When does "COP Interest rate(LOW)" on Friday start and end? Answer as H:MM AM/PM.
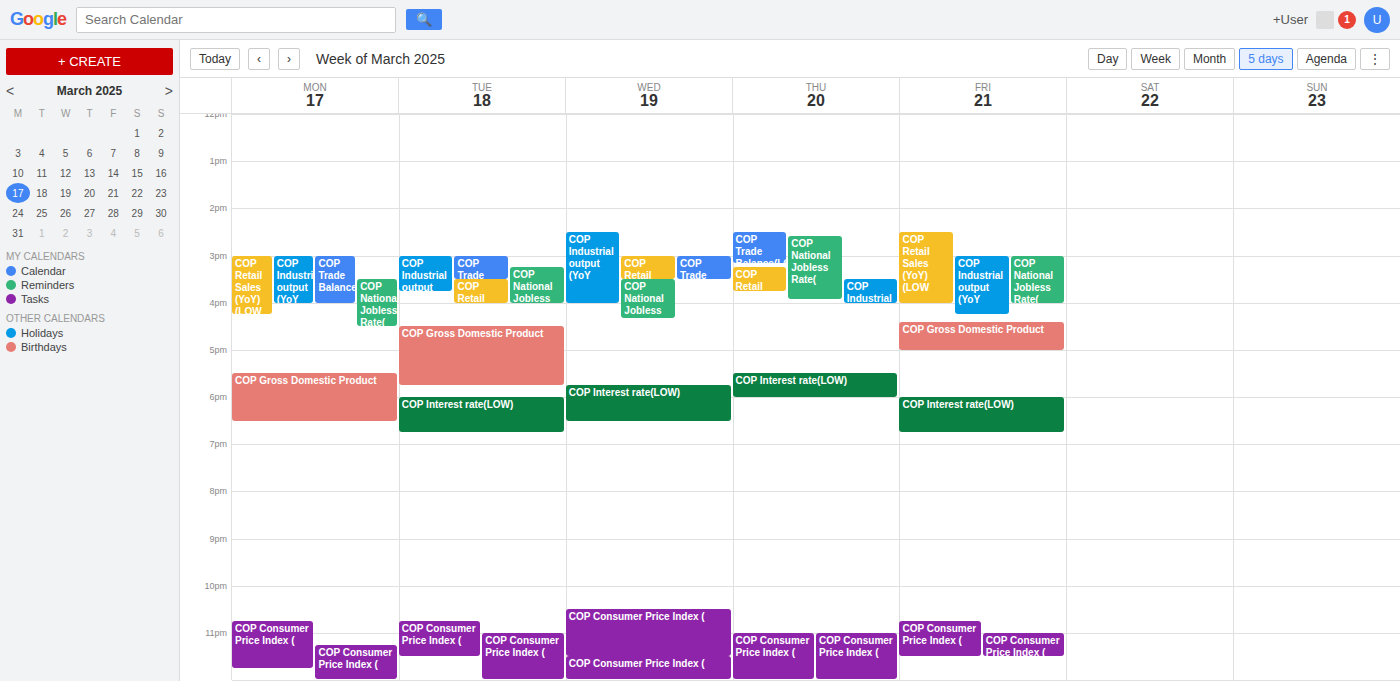
6:00 PM to 6:45 PM